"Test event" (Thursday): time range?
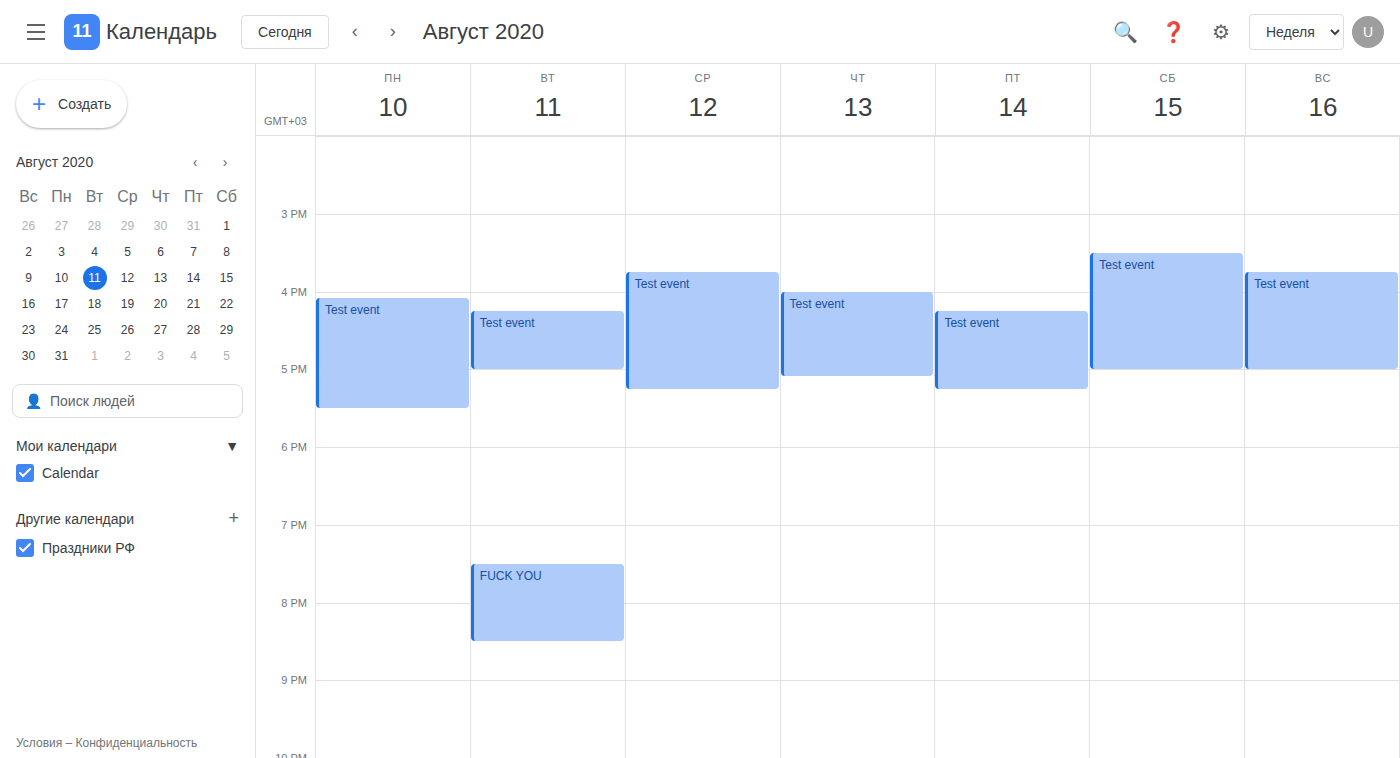
4:00 PM to 5:05 PM